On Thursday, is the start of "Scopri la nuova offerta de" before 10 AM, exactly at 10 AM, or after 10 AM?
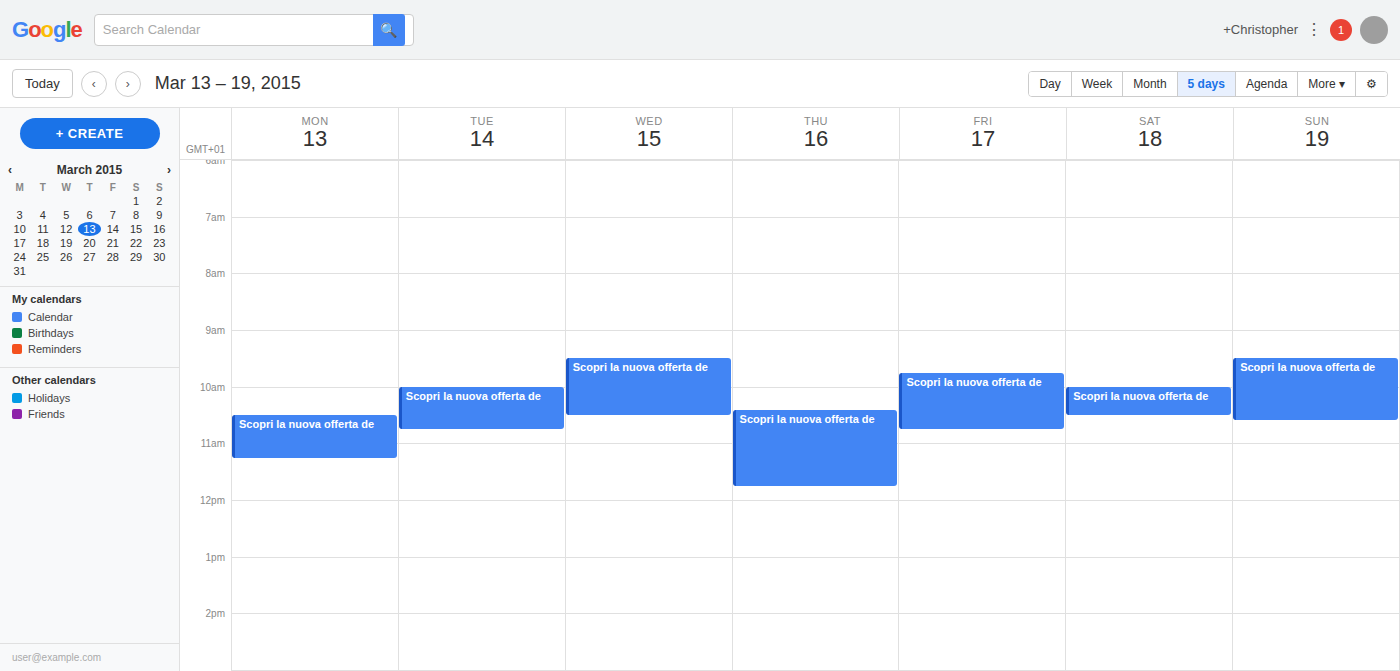
10:25 AM -- after 10 AM, 25 minutes below the 10 AM line.